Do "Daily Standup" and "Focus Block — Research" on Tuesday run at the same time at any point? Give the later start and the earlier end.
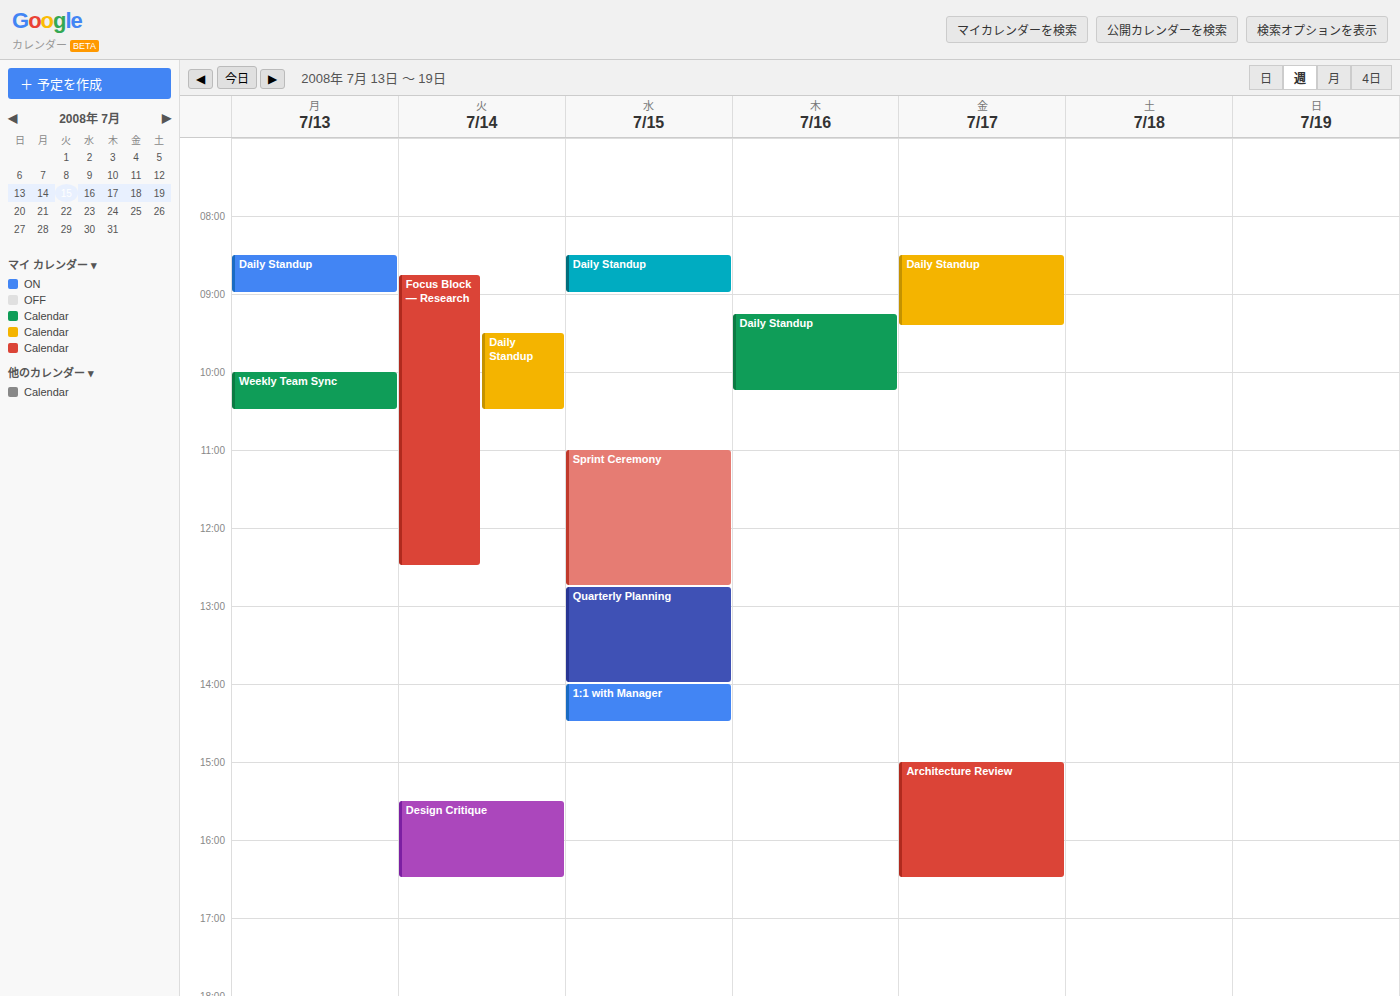
"Daily Standup" runs 9:30 AM to 10:30 AM, inside "Focus Block — Research" -- they overlap.